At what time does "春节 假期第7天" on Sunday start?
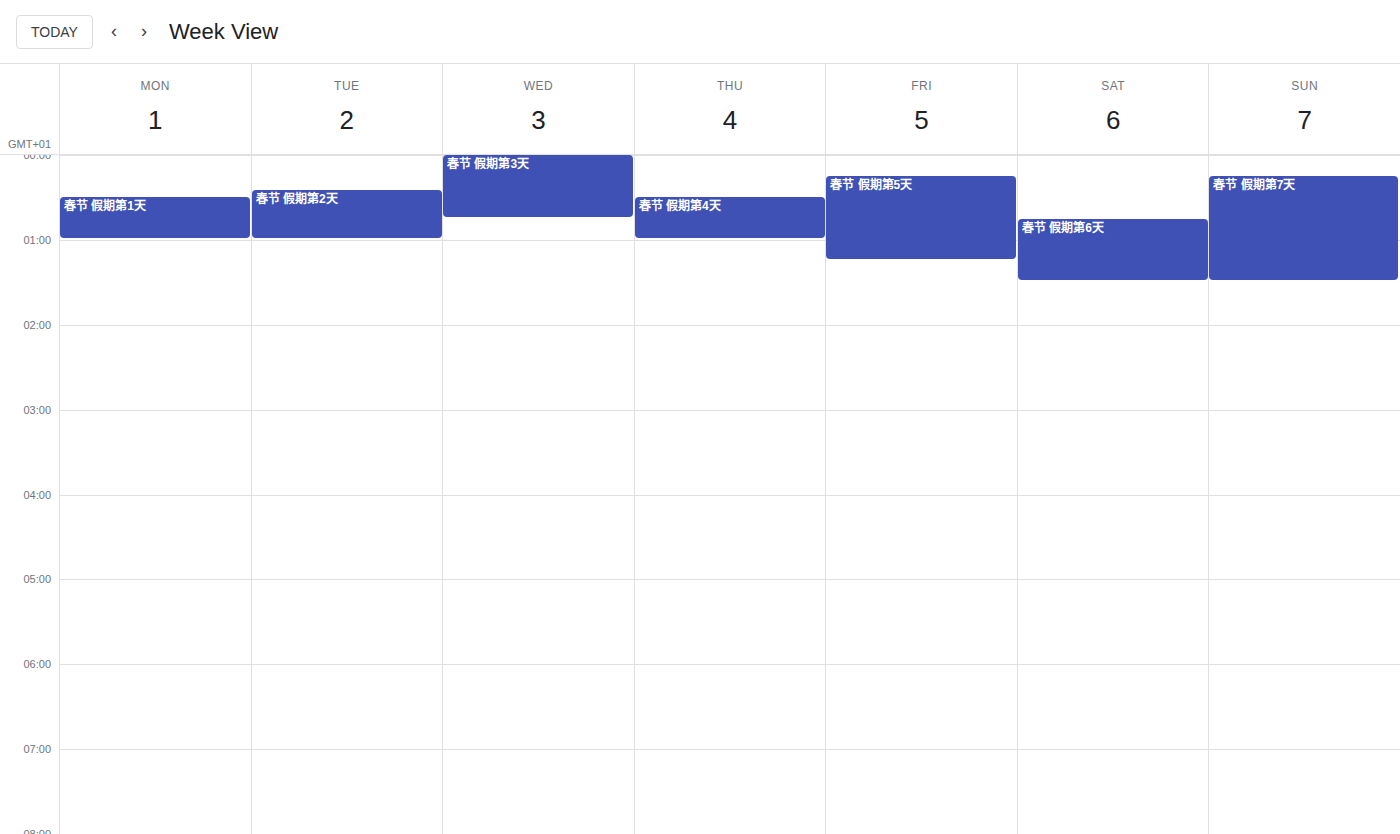
00:15